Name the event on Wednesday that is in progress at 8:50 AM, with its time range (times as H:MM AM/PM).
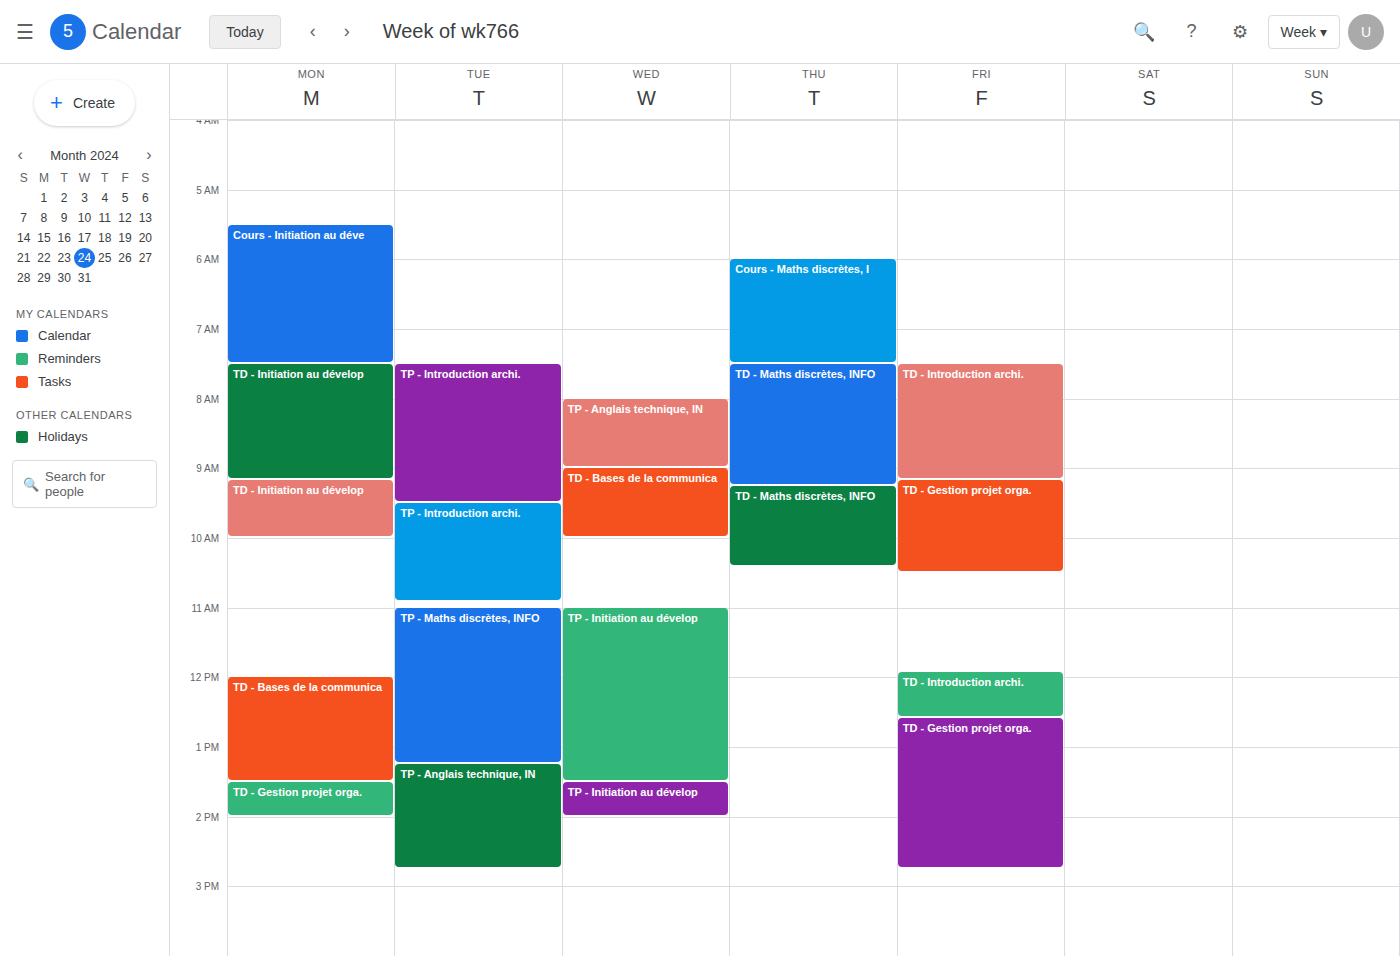
"TP - Anglais technique, IN", 8:00 AM to 9:00 AM